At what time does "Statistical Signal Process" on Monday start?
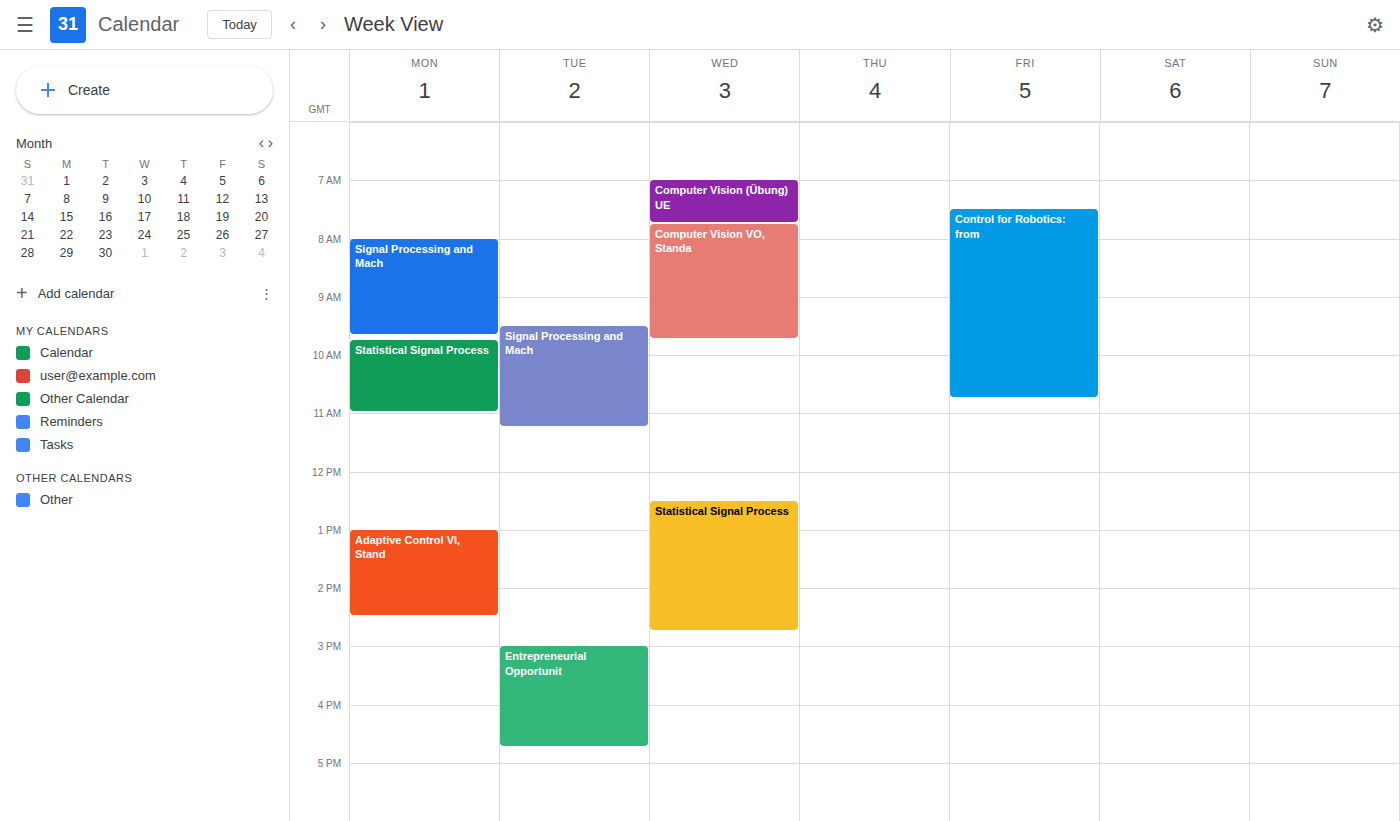
9:45 AM